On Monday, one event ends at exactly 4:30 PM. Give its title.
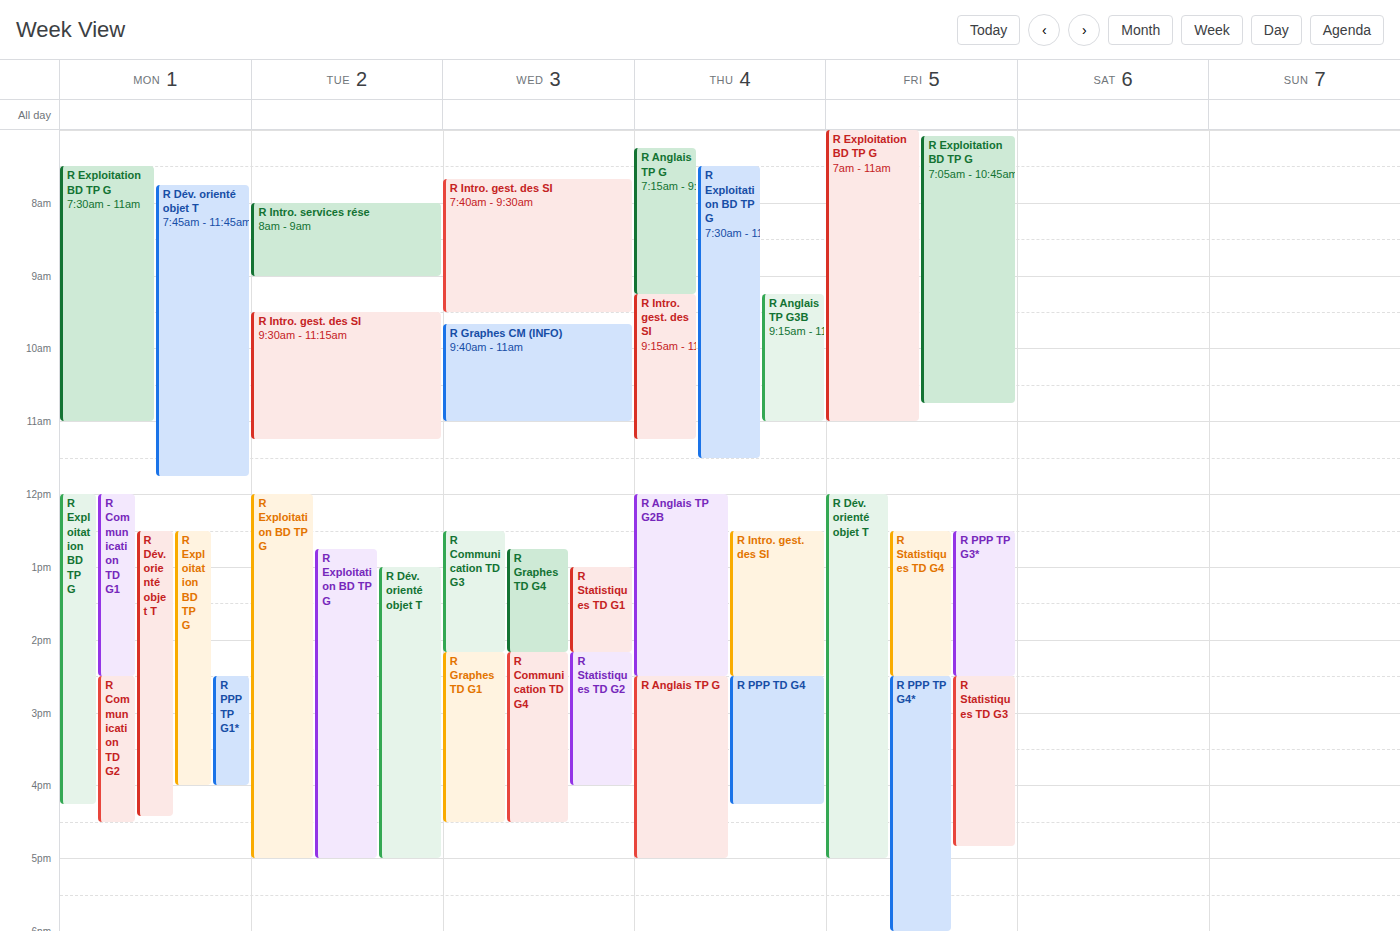
"R Communication TD G2"